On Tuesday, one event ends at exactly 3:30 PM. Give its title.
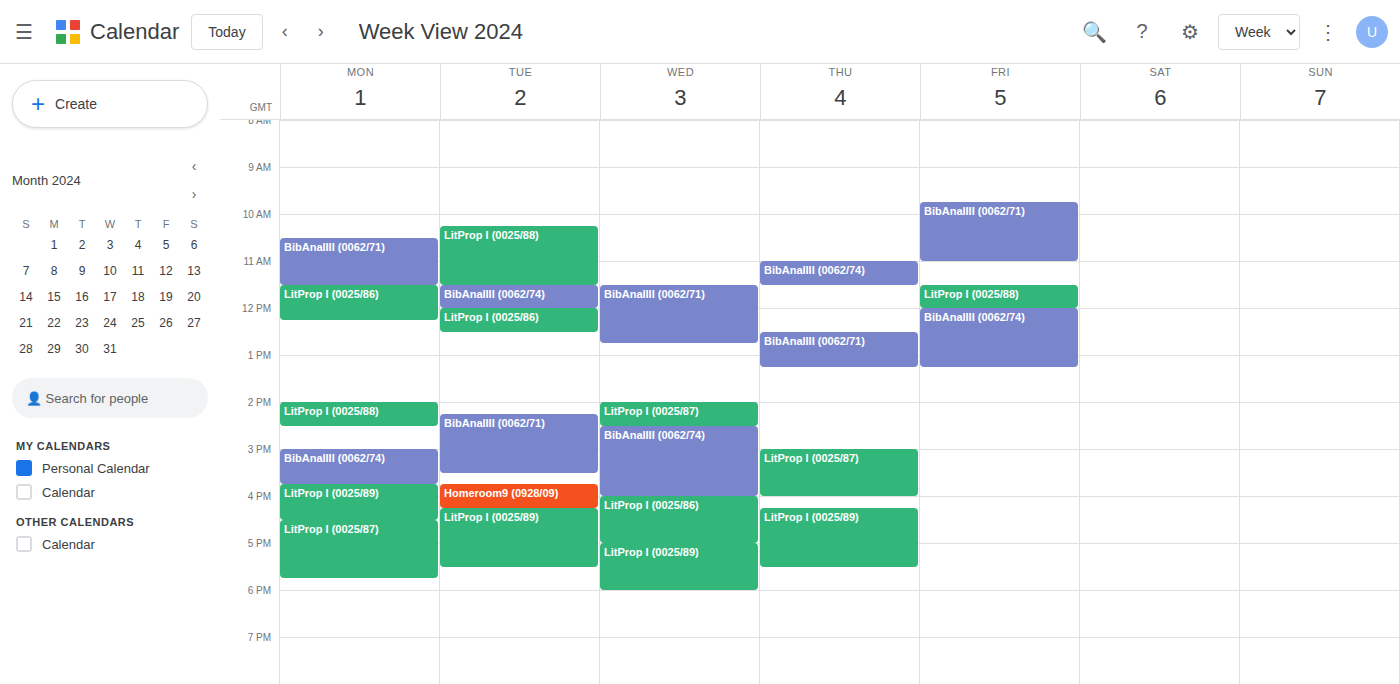
"BibAnalIII (0062/71)"